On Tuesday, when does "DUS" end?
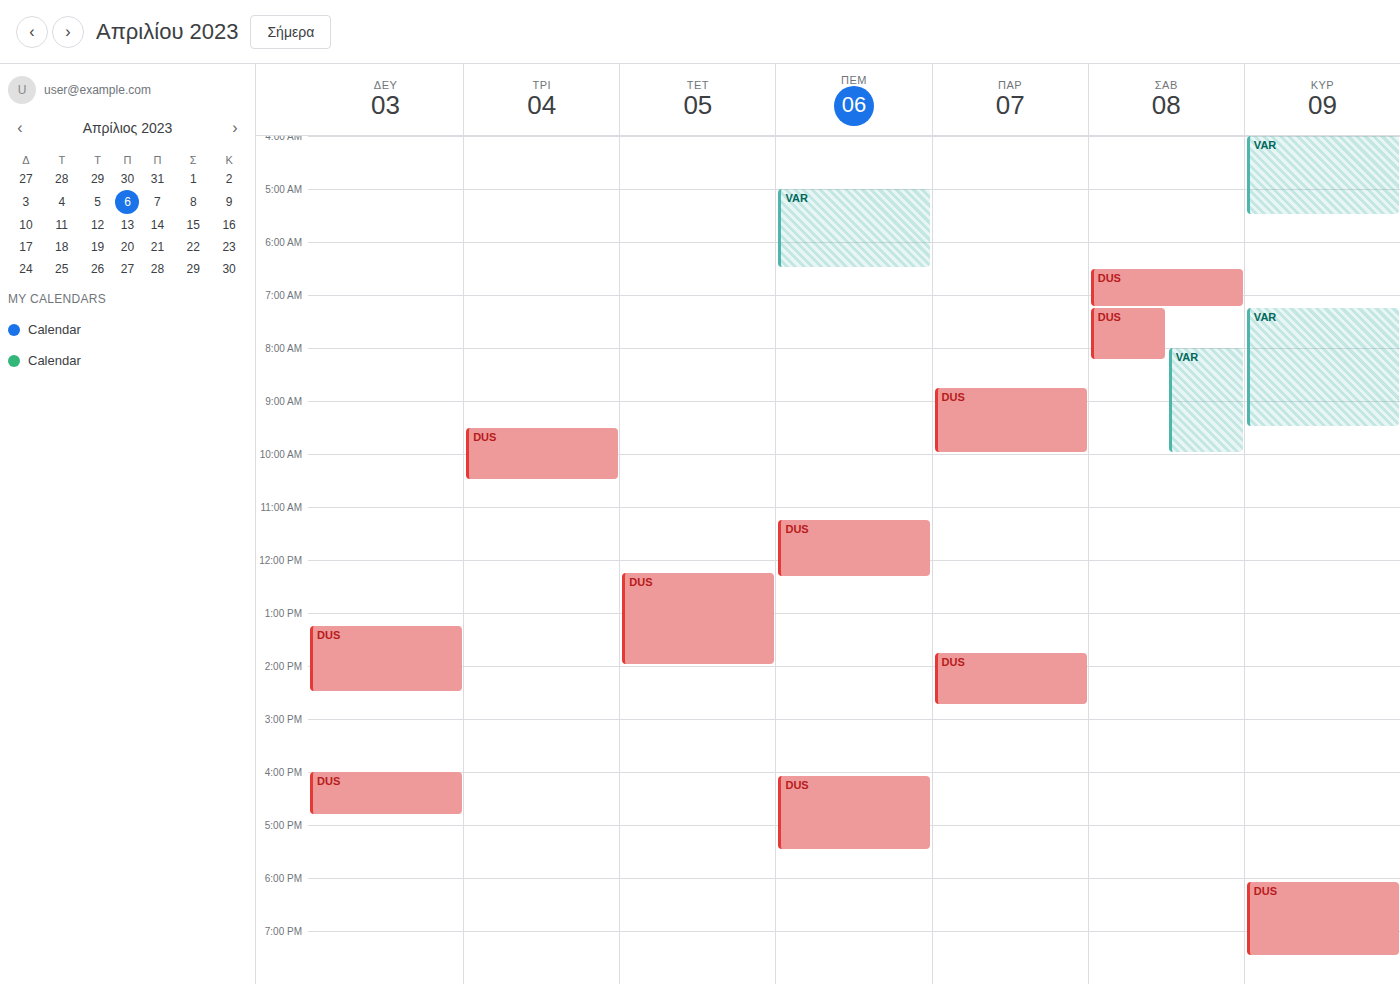
10:30 AM